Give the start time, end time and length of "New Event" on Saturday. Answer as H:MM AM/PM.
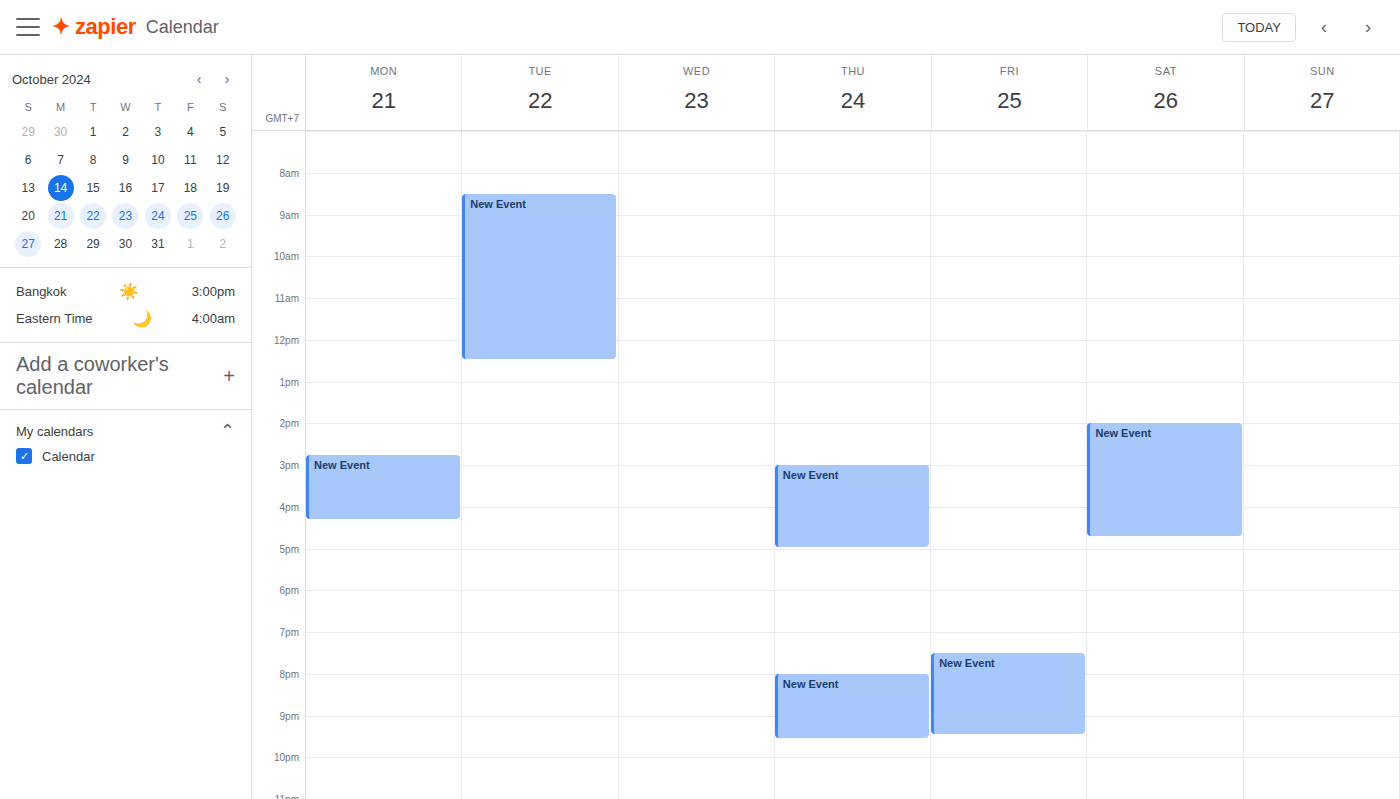
2:00 PM to 4:45 PM, 2 hours 45 minutes